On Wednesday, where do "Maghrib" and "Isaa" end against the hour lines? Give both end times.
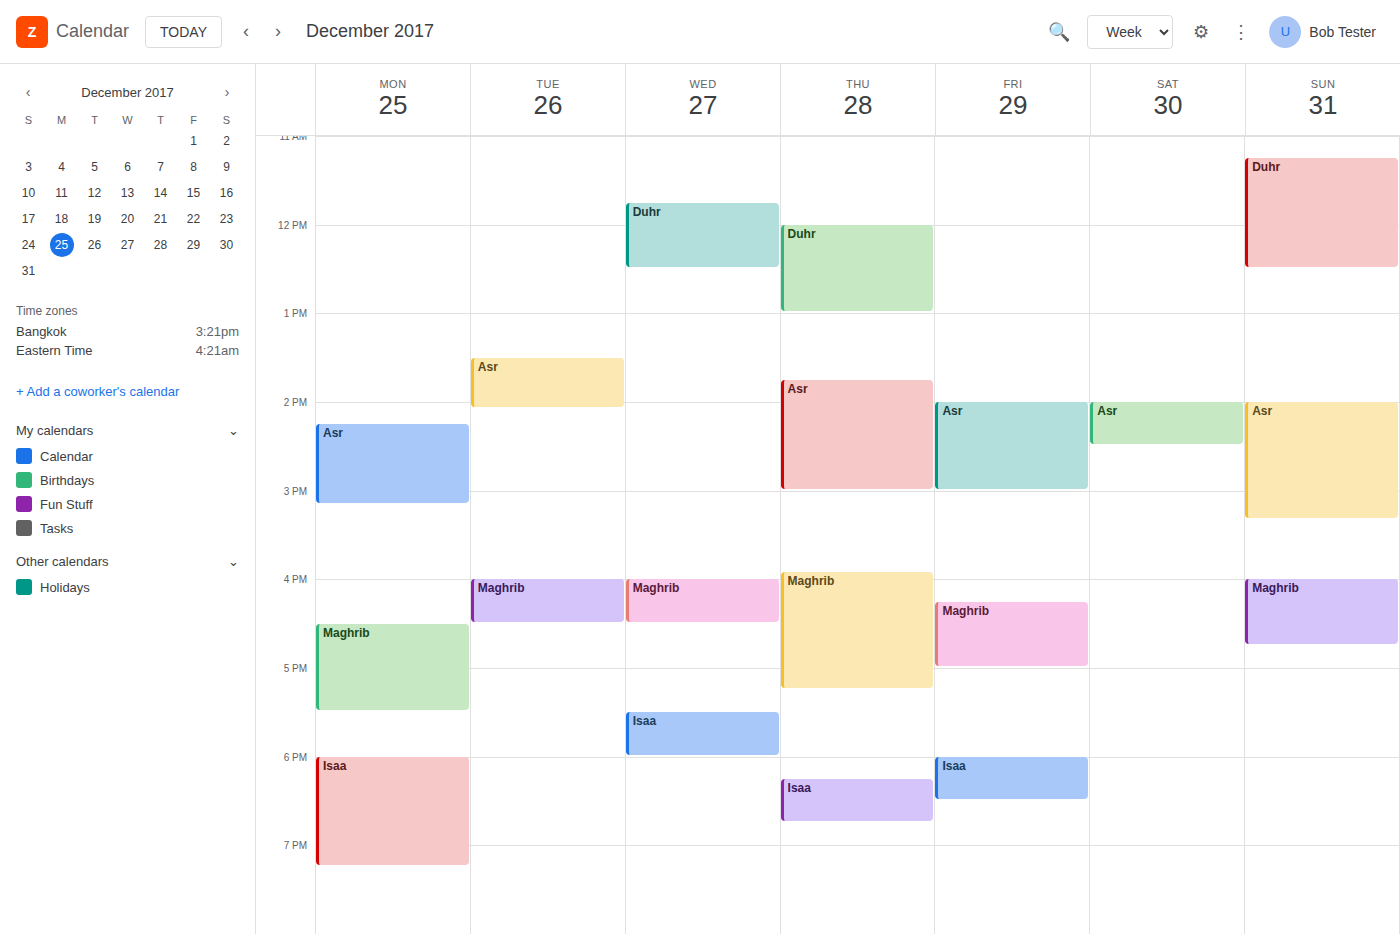
"Maghrib": 4:30 PM, halfway between the 4 PM and 5 PM lines. "Isaa": 6:00 PM, exactly on the 6 PM line.